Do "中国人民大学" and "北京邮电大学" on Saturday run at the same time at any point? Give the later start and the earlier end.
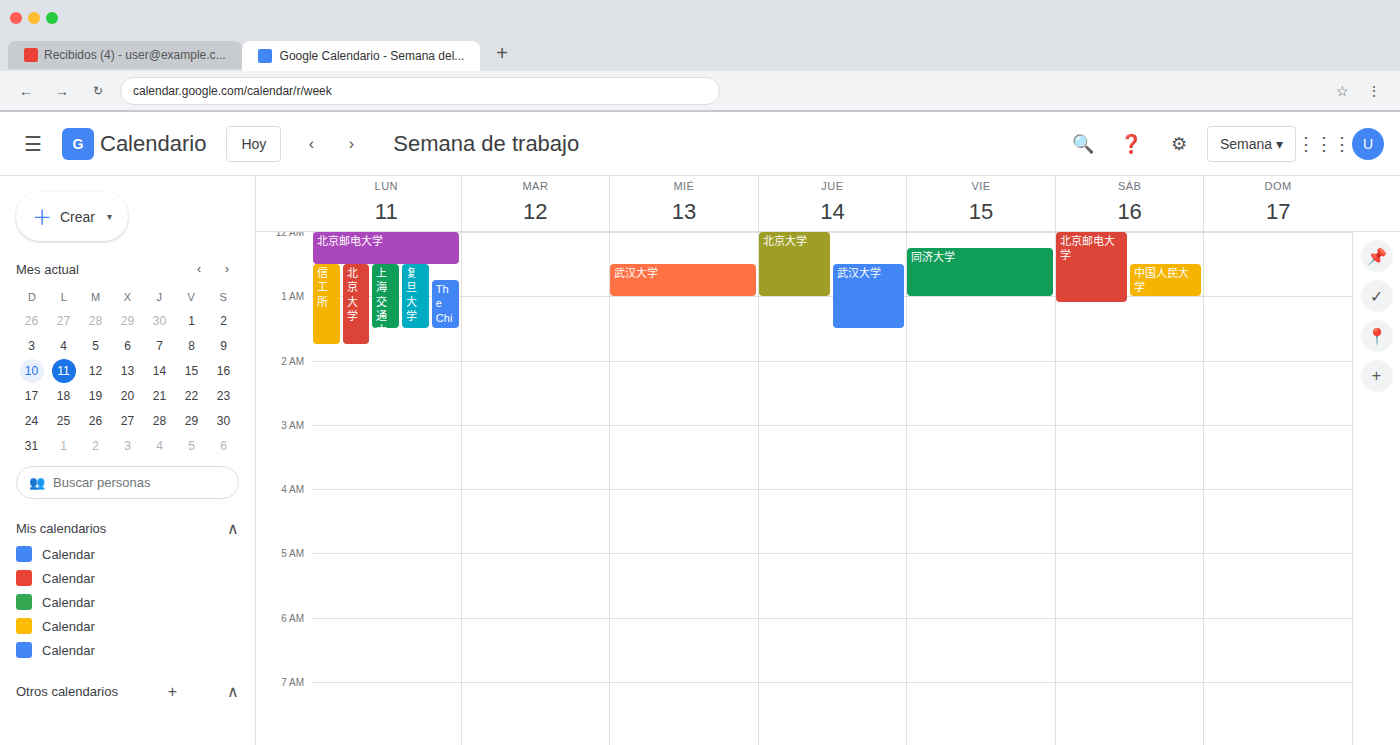
"中国人民大学" runs 12:30 AM to 1:00 AM, inside "北京邮电大学" -- they overlap.